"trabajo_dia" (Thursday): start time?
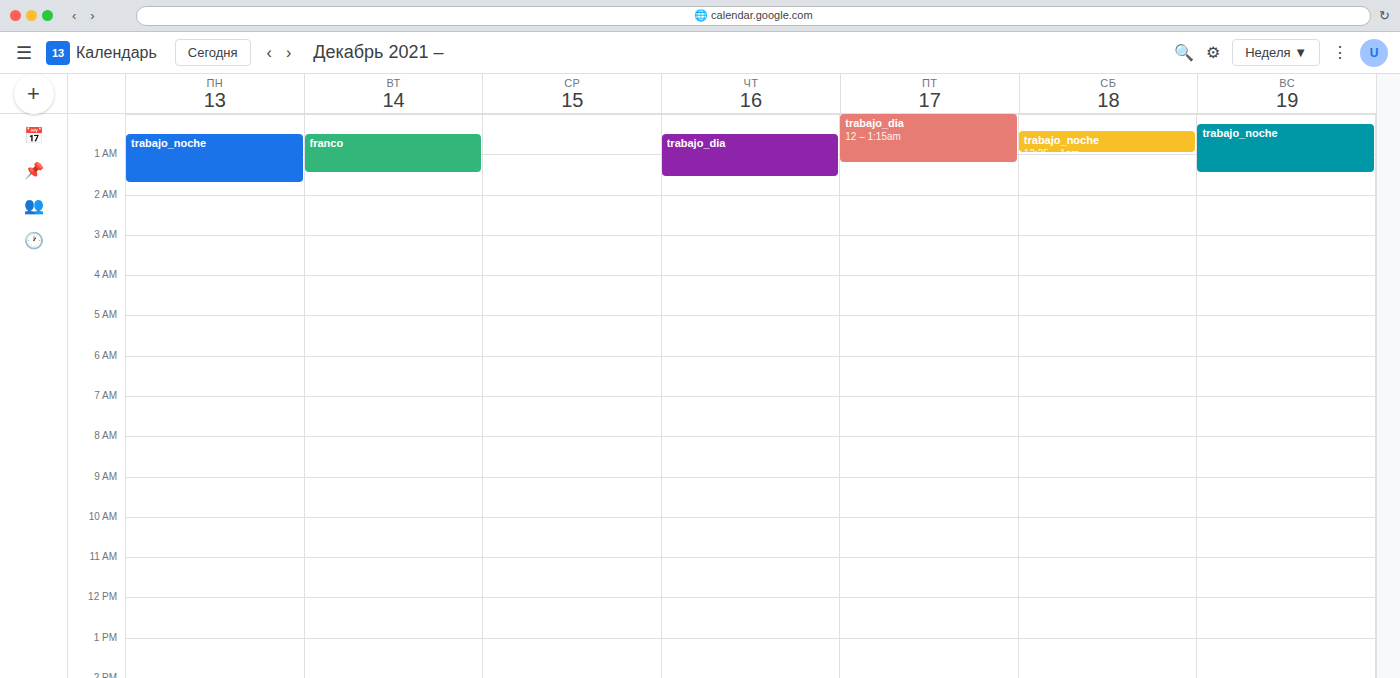
12:30 AM